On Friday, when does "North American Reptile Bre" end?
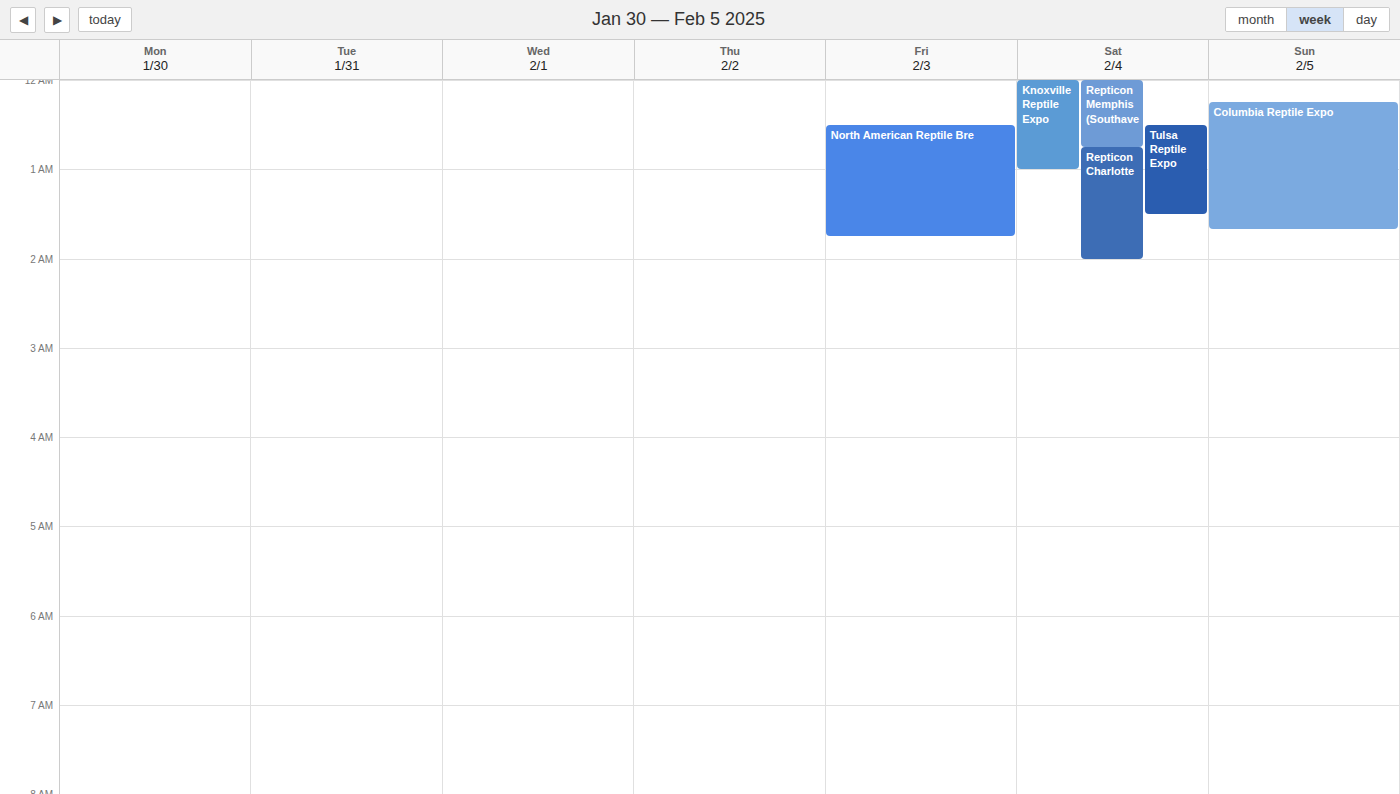
1:45 AM